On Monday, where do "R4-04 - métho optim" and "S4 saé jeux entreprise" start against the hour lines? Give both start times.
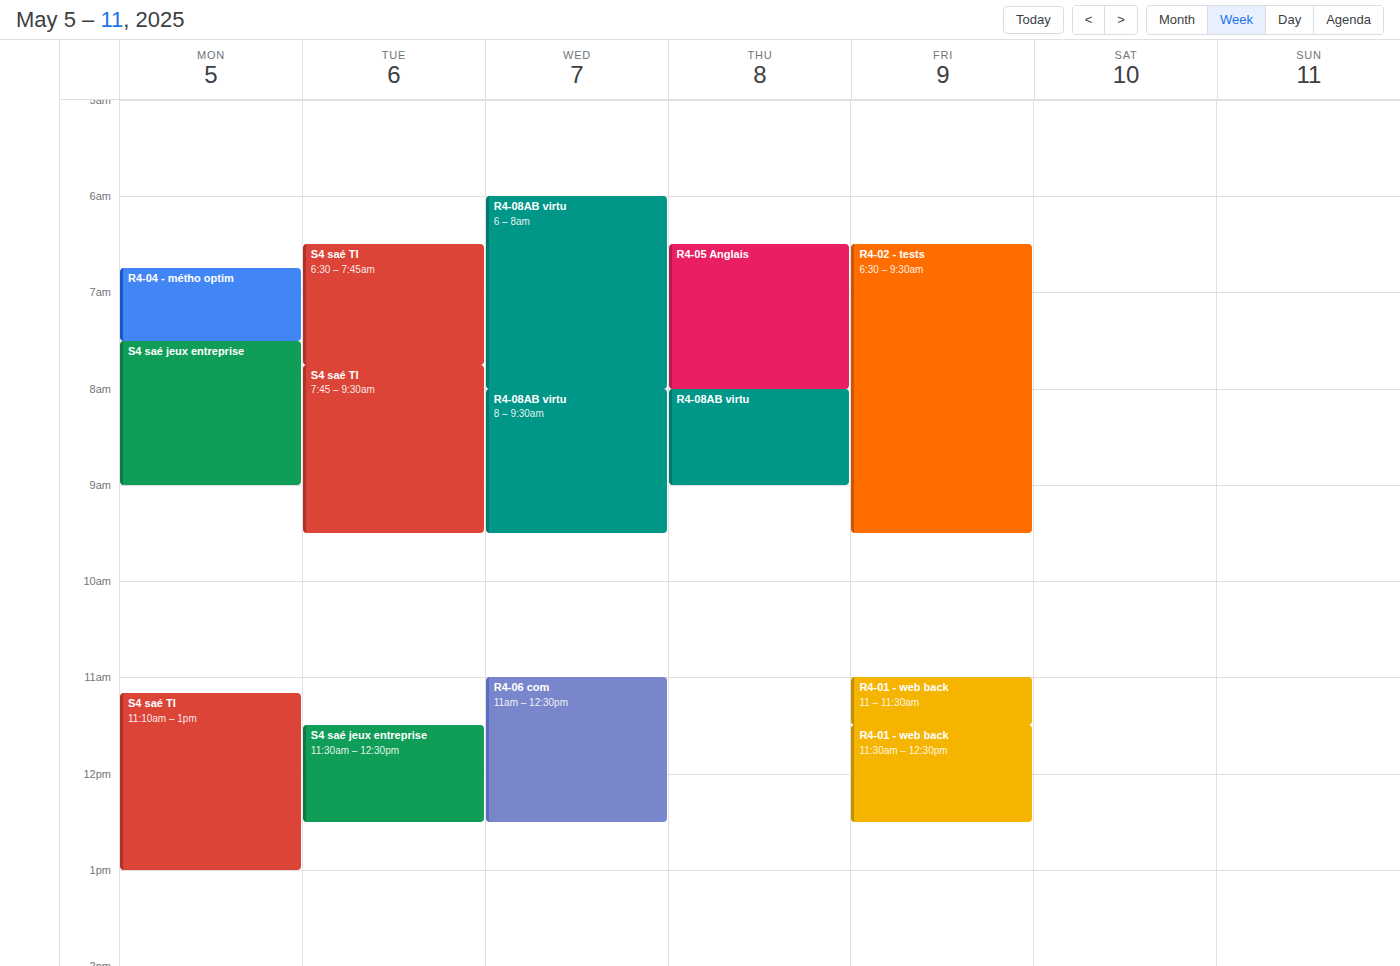
"R4-04 - métho optim": 6:45 AM, neither: three quarters of the way from the 6 AM line to the 7 AM line. "S4 saé jeux entreprise": 7:30 AM, halfway between the 7 AM and 8 AM lines.